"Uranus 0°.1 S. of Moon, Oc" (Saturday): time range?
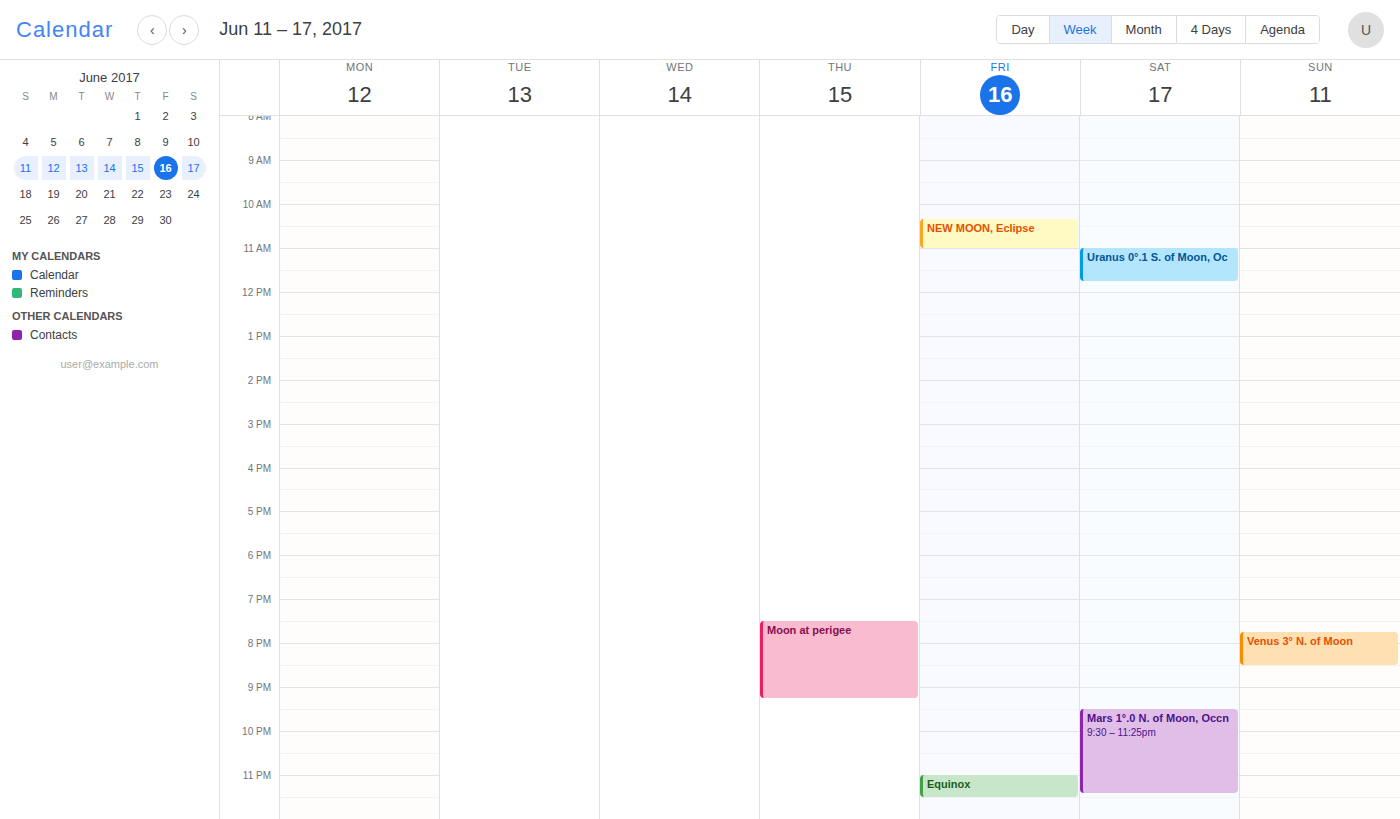
11:00 AM to 11:45 AM